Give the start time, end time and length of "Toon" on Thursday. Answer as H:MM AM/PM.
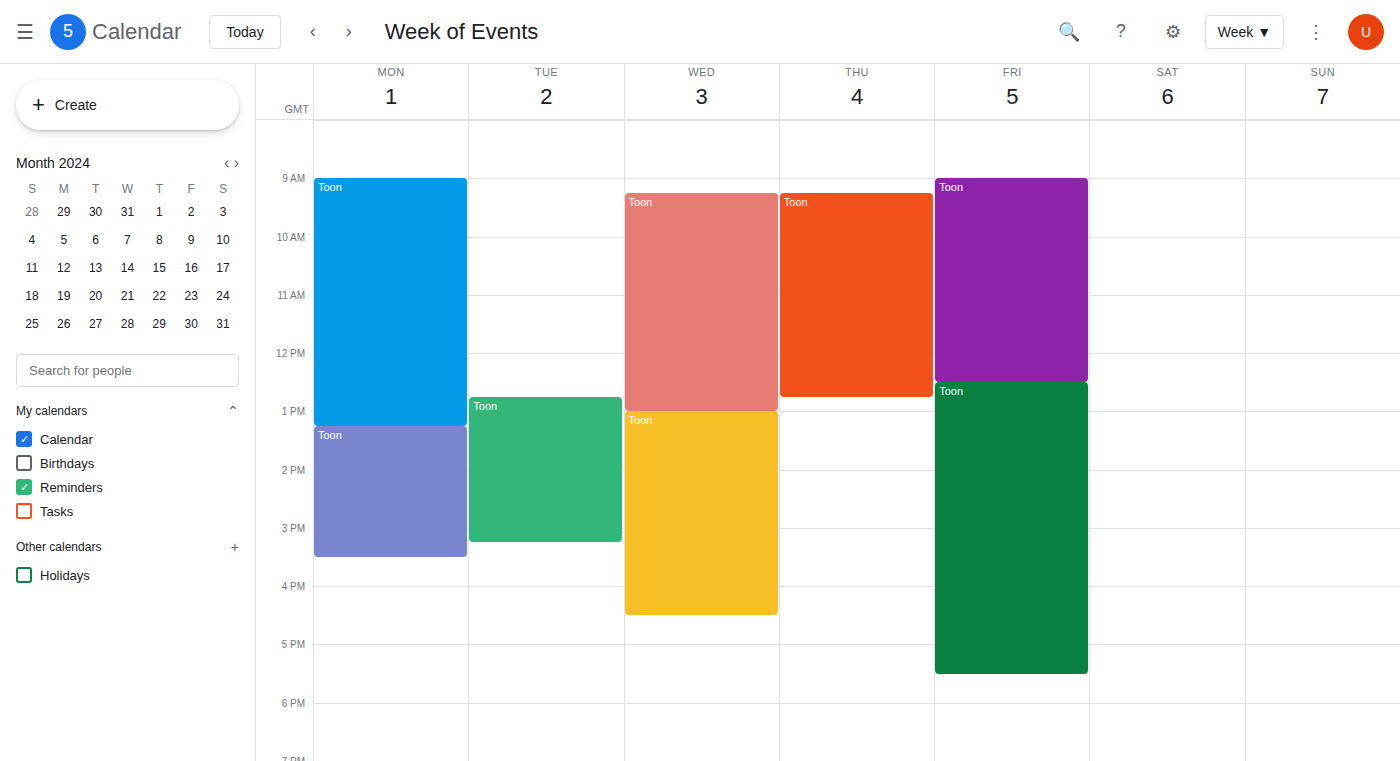
9:15 AM to 12:45 PM, 3 hours 30 minutes